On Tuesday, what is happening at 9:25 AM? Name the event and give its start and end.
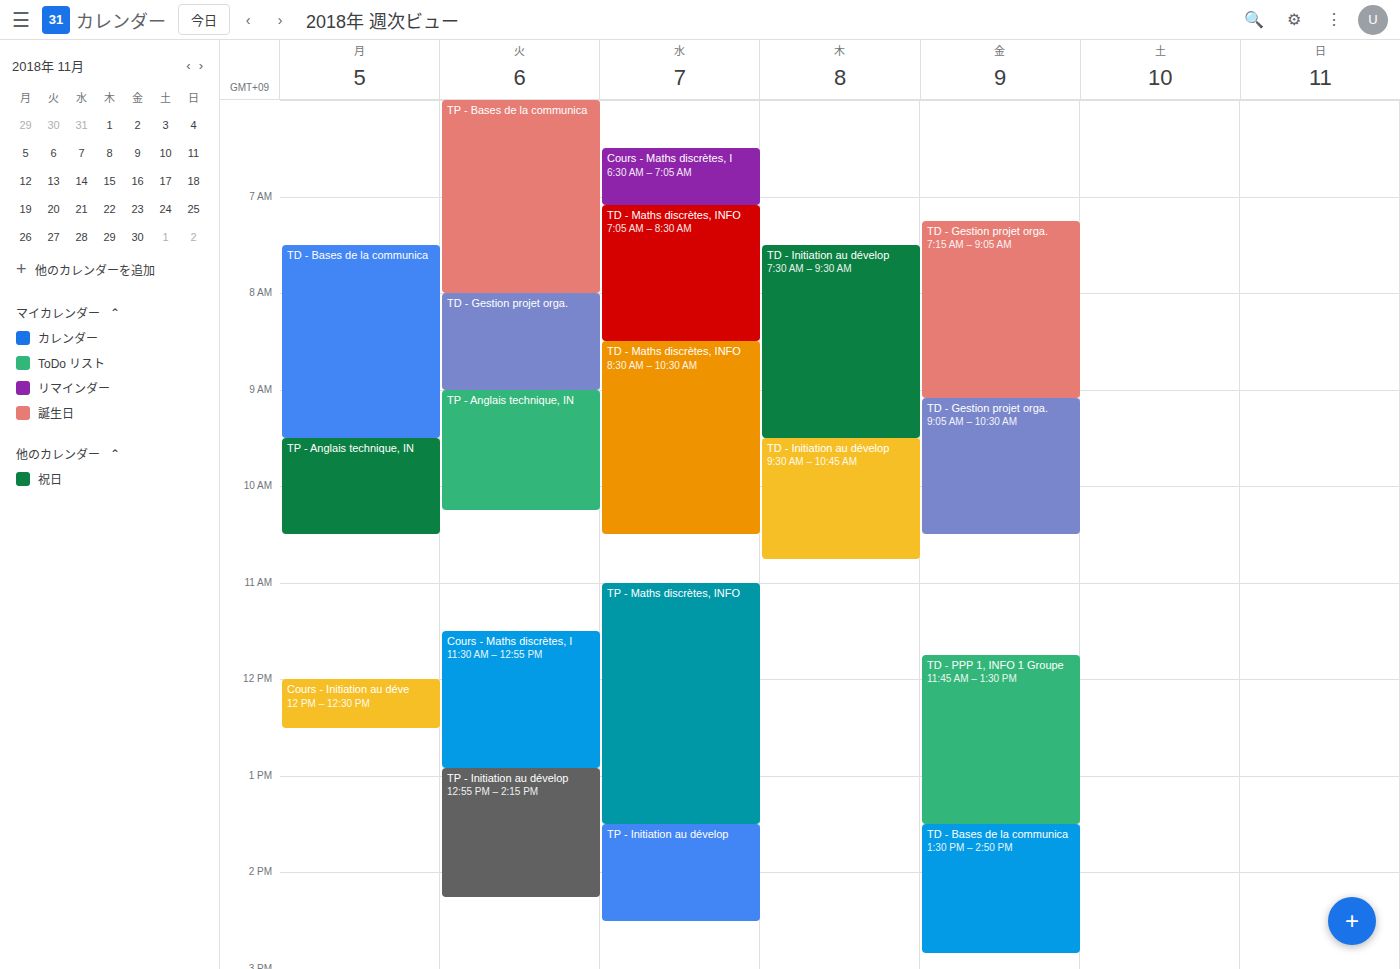
"TP - Anglais technique, IN", 9:00 AM to 10:15 AM